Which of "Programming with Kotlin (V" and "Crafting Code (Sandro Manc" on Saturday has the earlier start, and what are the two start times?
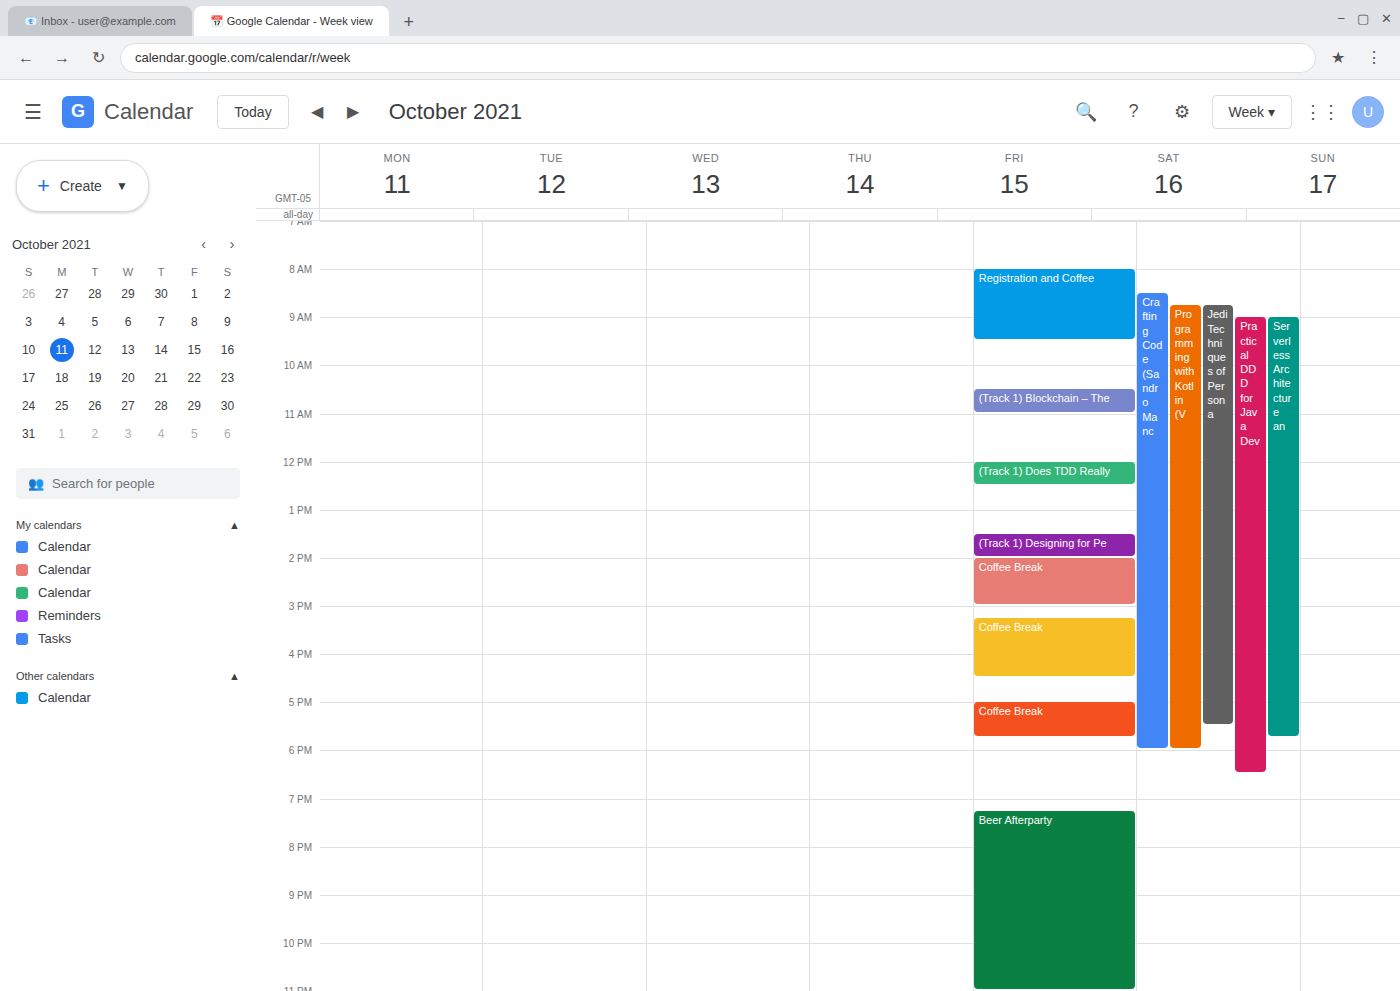
"Crafting Code (Sandro Manc" 8:30 AM; "Programming with Kotlin (V" 8:45 AM.